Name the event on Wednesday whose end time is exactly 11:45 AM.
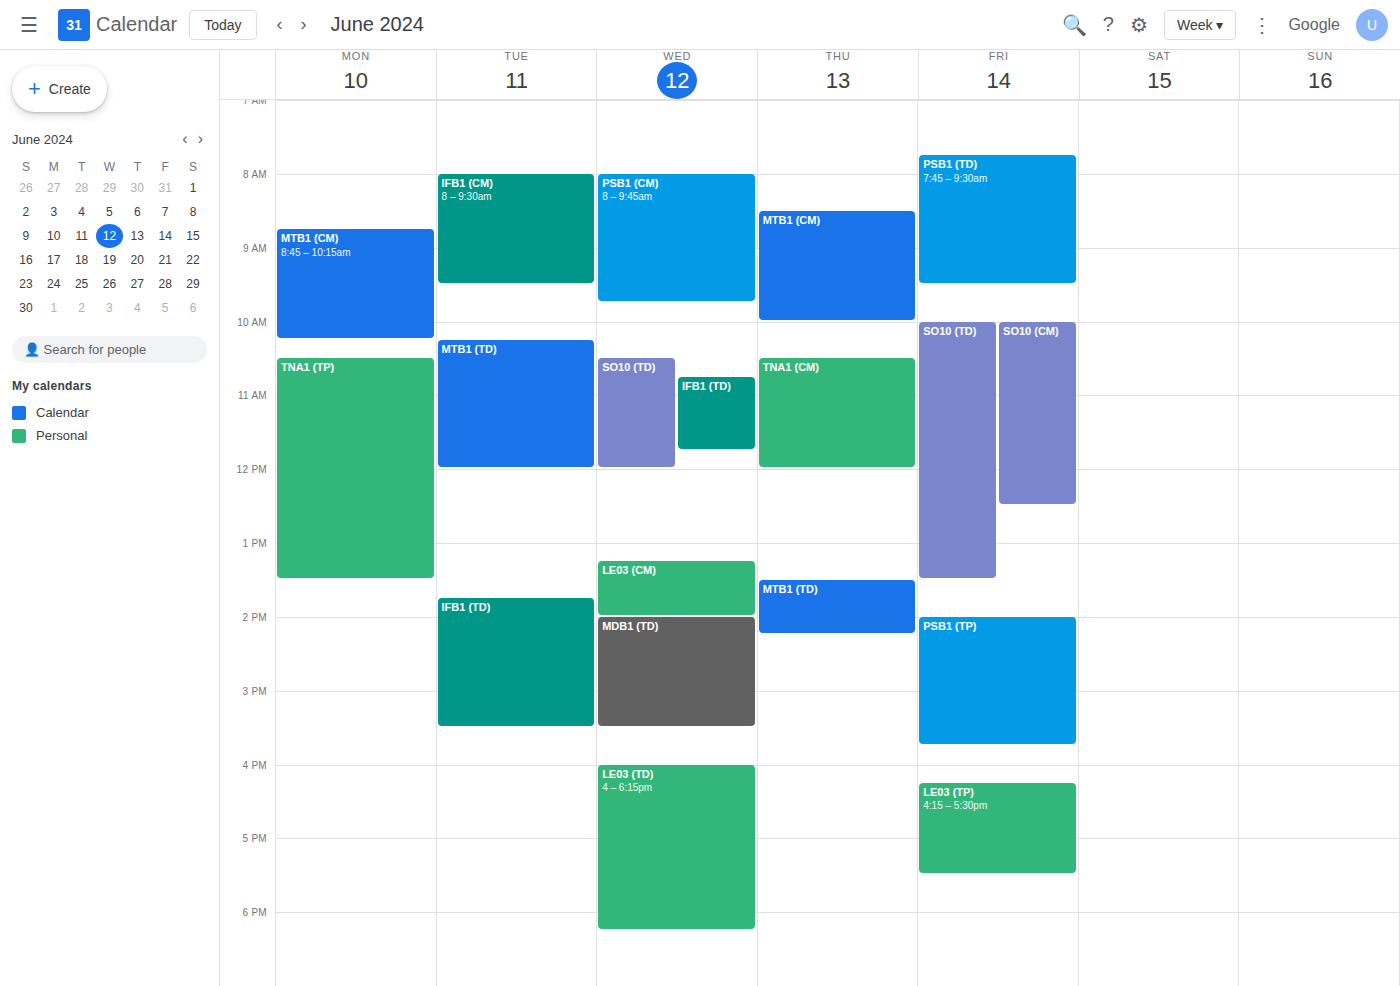
"IFB1 (TD)"